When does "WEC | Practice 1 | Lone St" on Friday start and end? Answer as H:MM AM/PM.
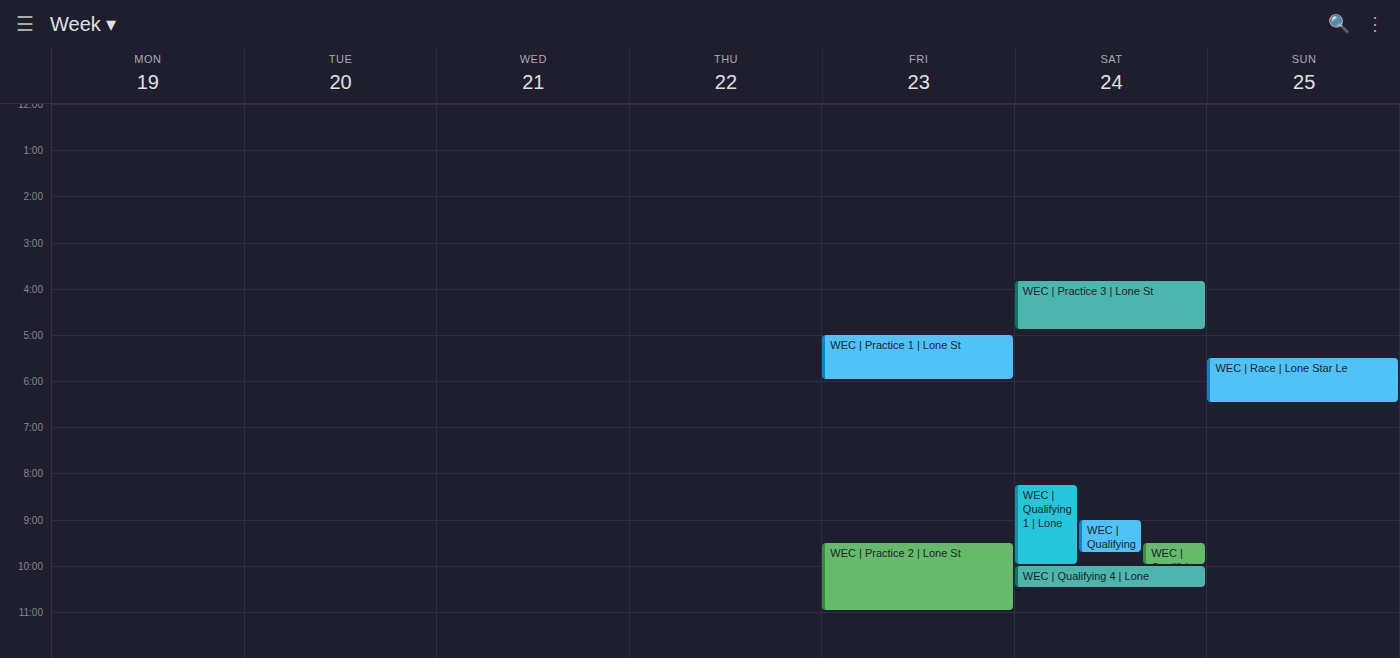
5:00 PM to 6:00 PM